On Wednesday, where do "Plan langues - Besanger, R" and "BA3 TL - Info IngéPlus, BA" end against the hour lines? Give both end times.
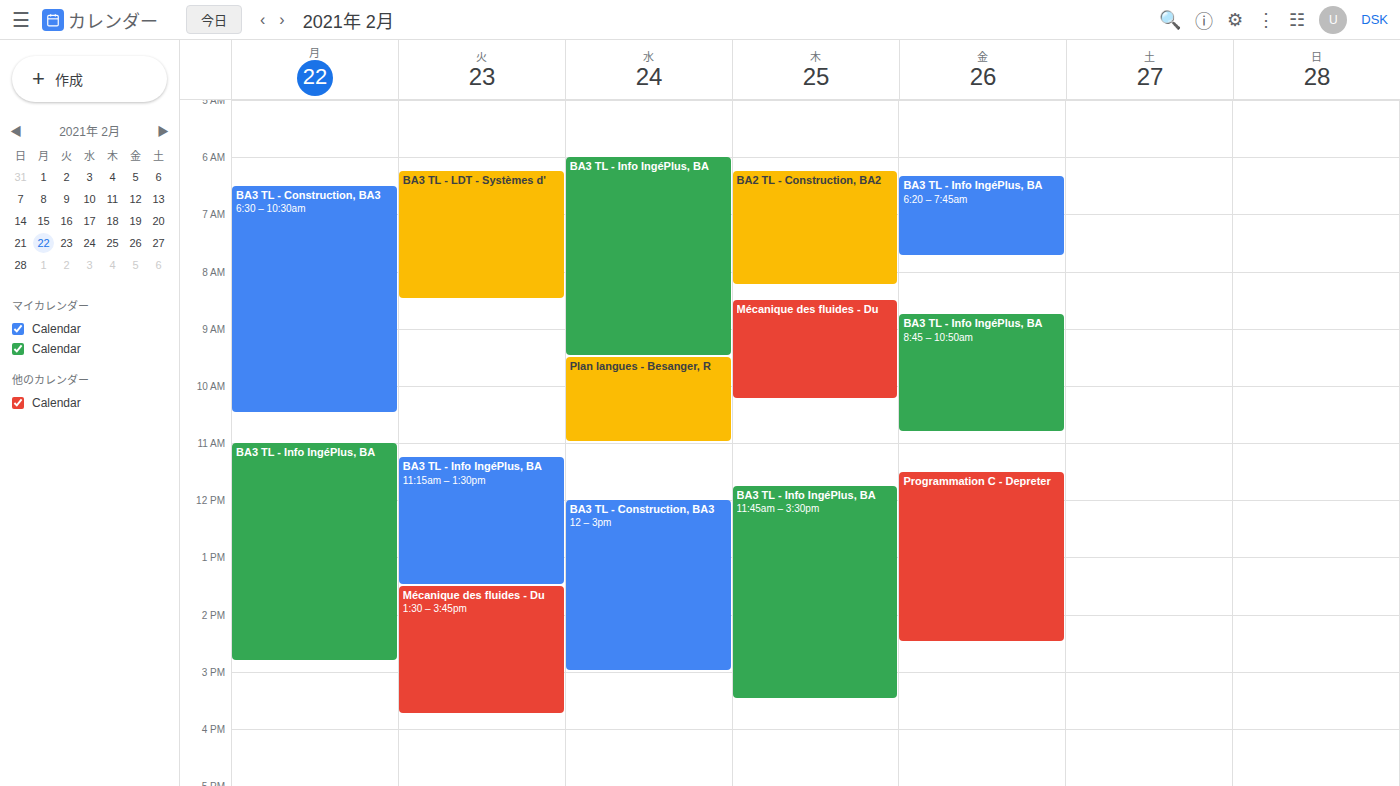
"Plan langues - Besanger, R": 11:00 AM, exactly on the 11 AM line. "BA3 TL - Info IngéPlus, BA": 9:30 AM, halfway between the 9 AM and 10 AM lines.